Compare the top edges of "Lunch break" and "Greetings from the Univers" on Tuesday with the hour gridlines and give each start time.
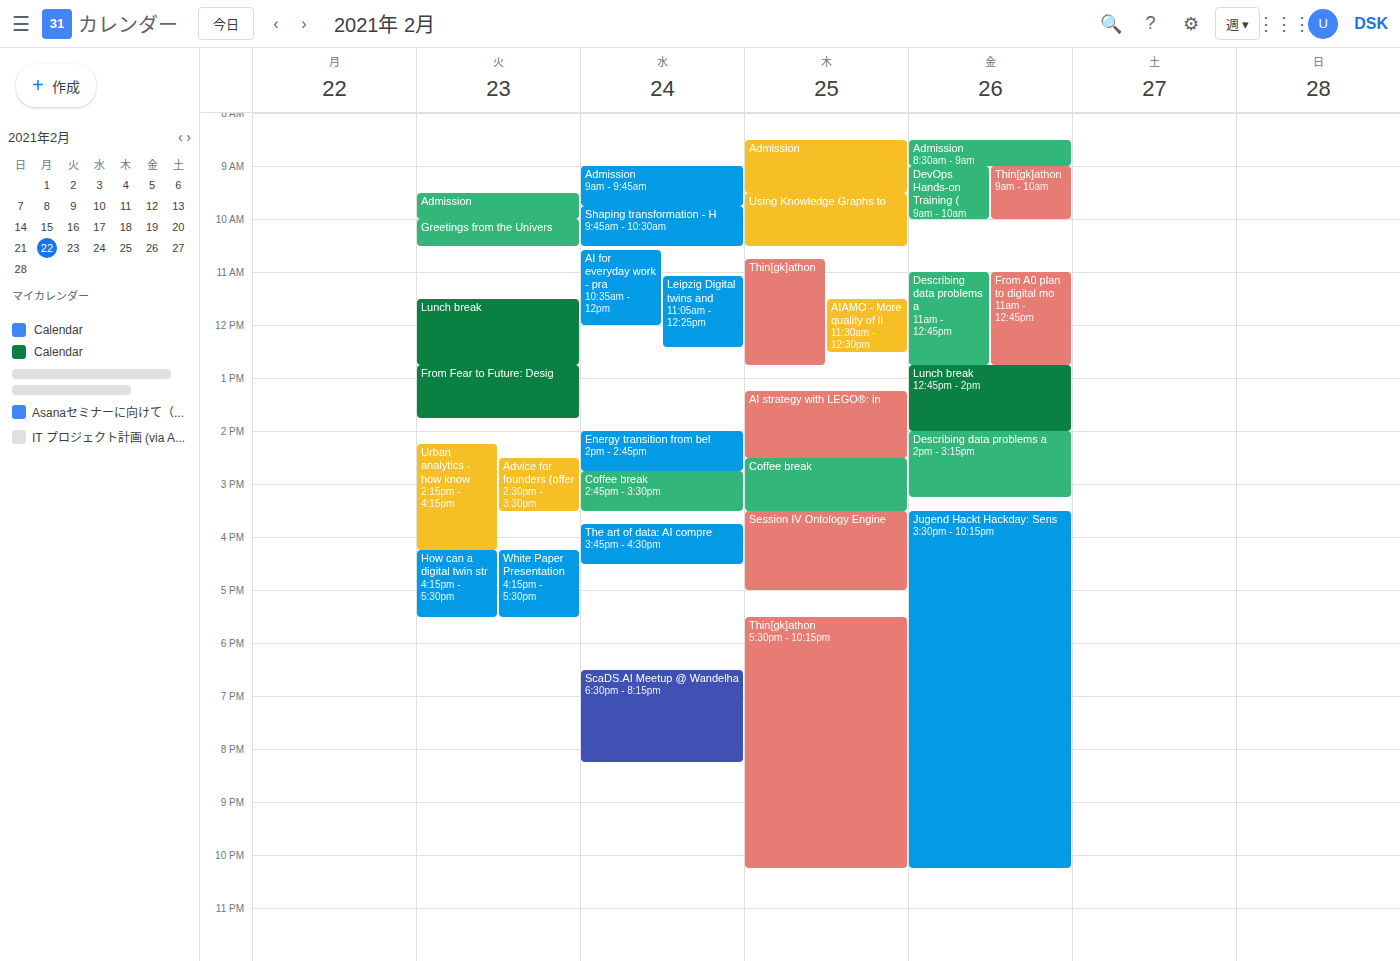
"Lunch break": 11:30 AM, halfway between the 11 AM and 12 PM lines. "Greetings from the Univers": 10:00 AM, exactly on the 10 AM line.